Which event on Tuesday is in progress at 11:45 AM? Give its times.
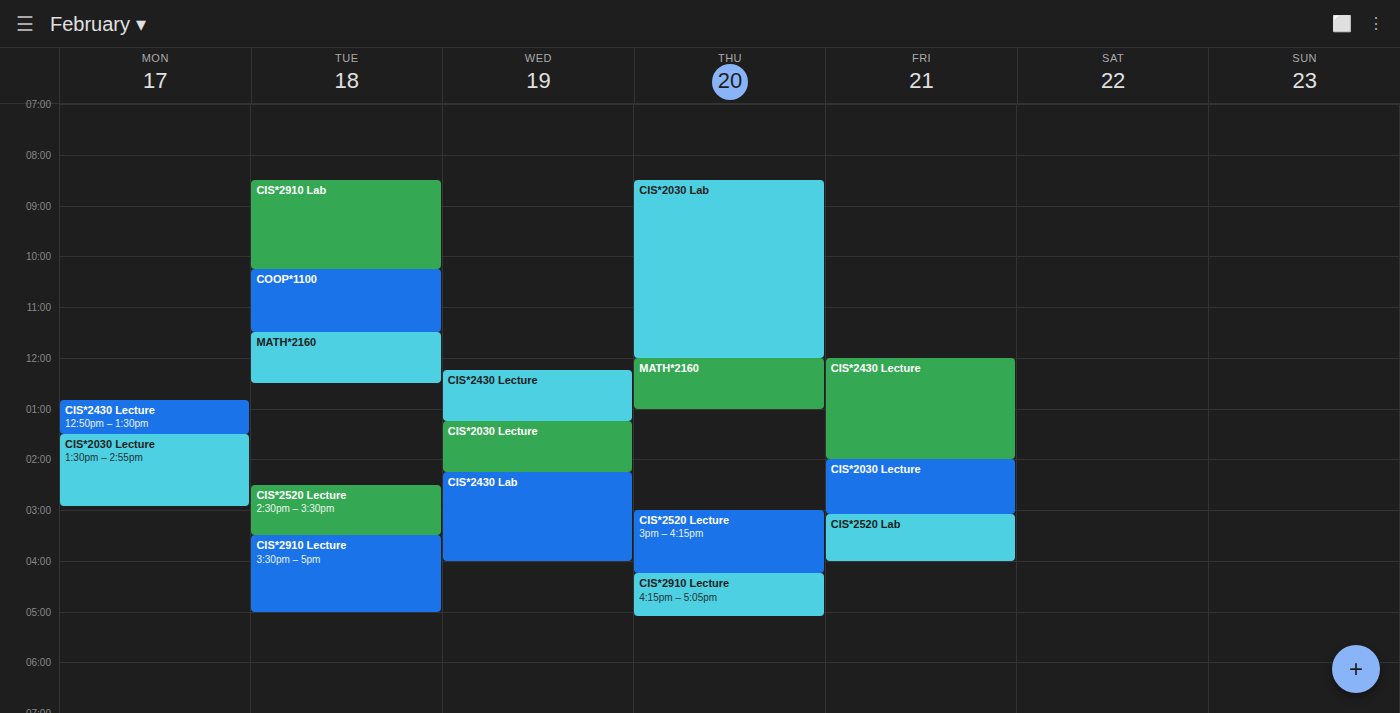
"MATH*2160", 11:30 AM to 12:30 PM